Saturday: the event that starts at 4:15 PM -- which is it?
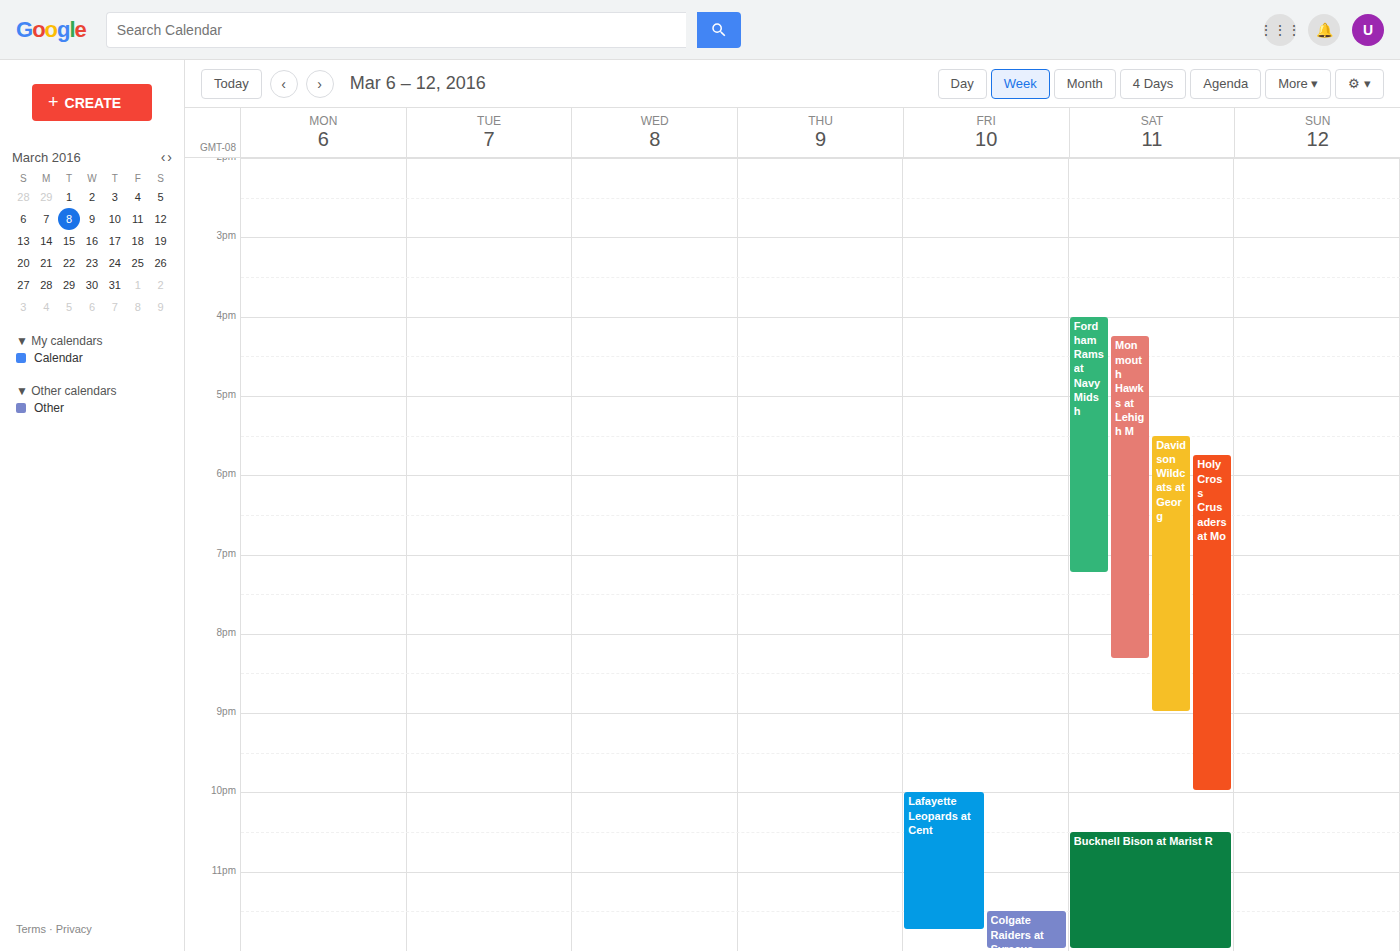
"Monmouth Hawks at Lehigh M"